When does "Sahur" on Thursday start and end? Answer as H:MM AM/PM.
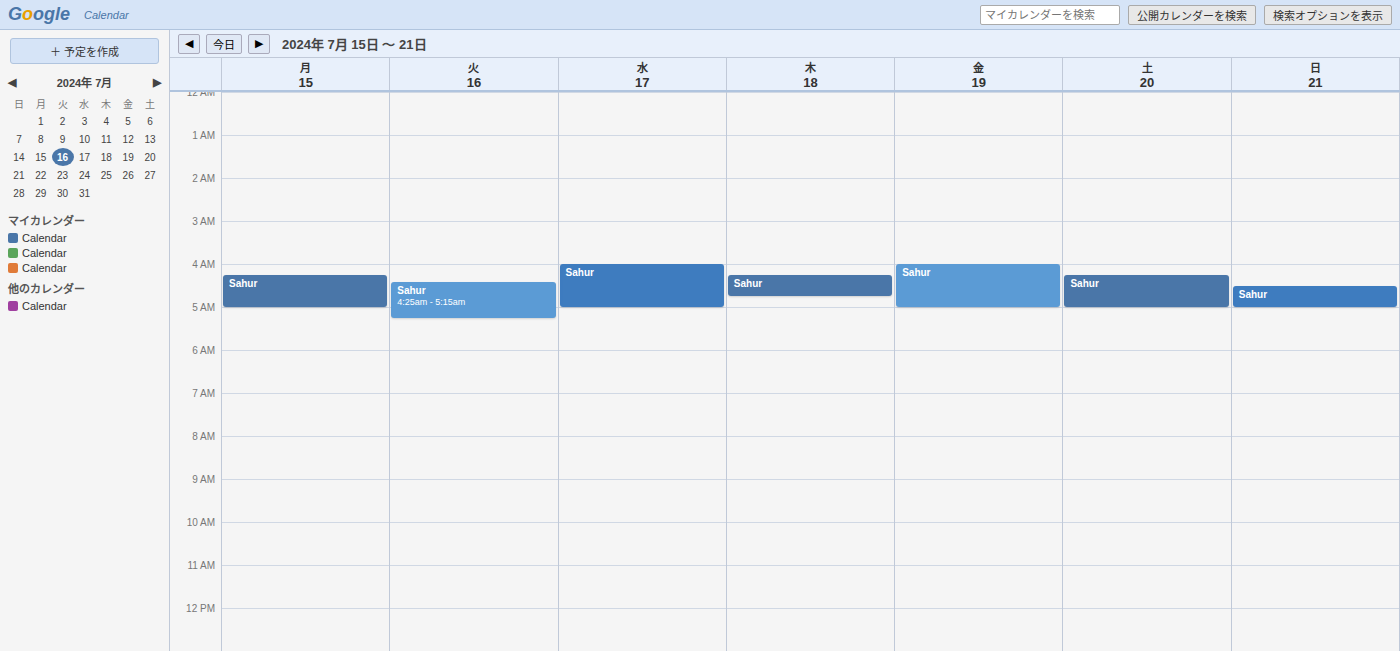
4:15 AM to 4:45 AM